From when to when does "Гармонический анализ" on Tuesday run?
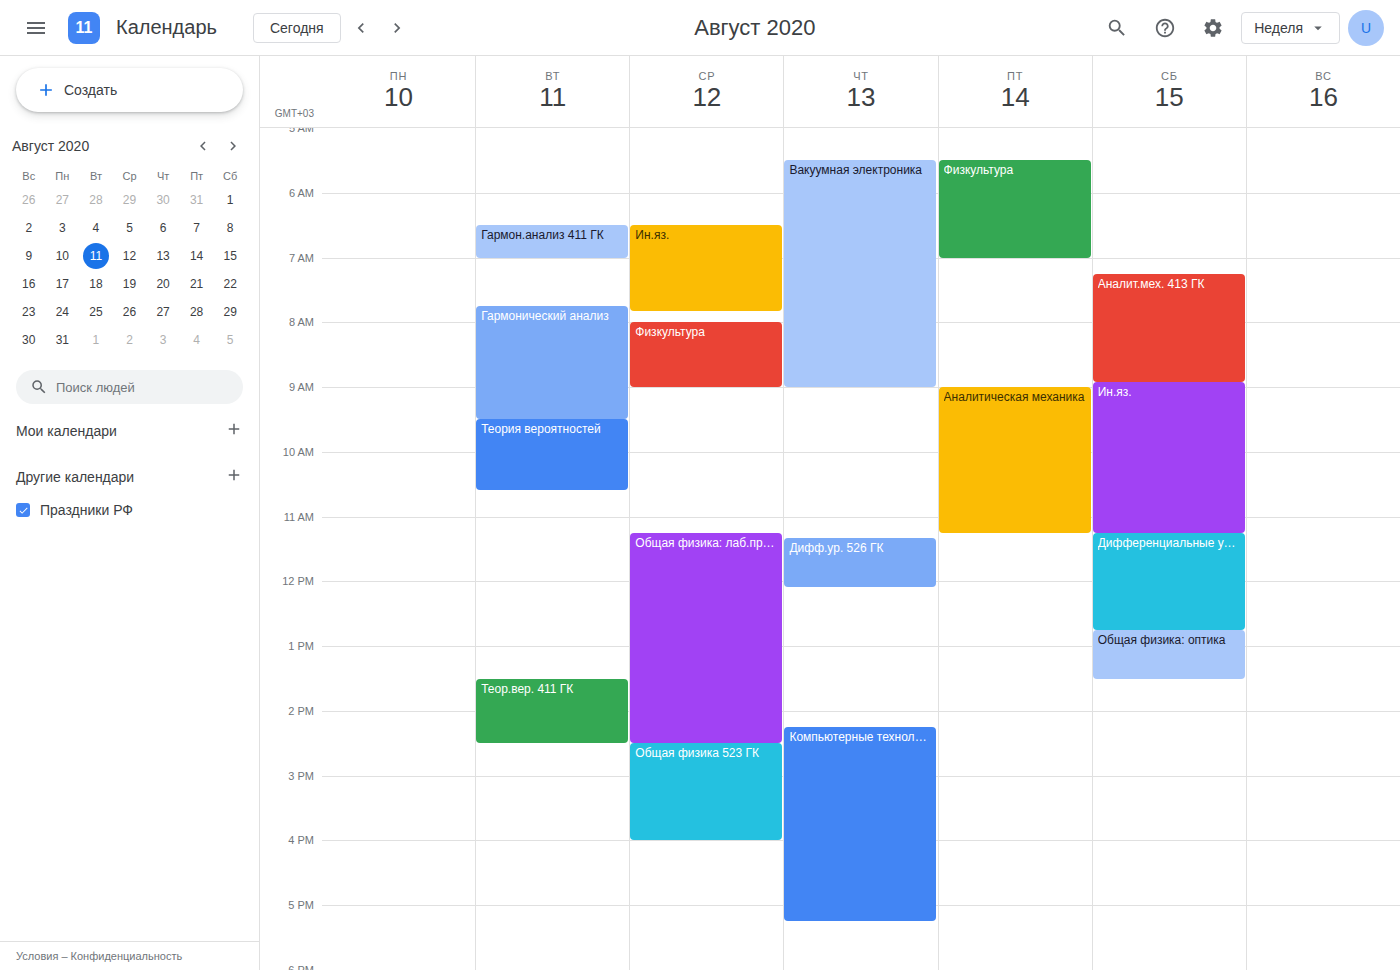
7:45 AM to 9:30 AM